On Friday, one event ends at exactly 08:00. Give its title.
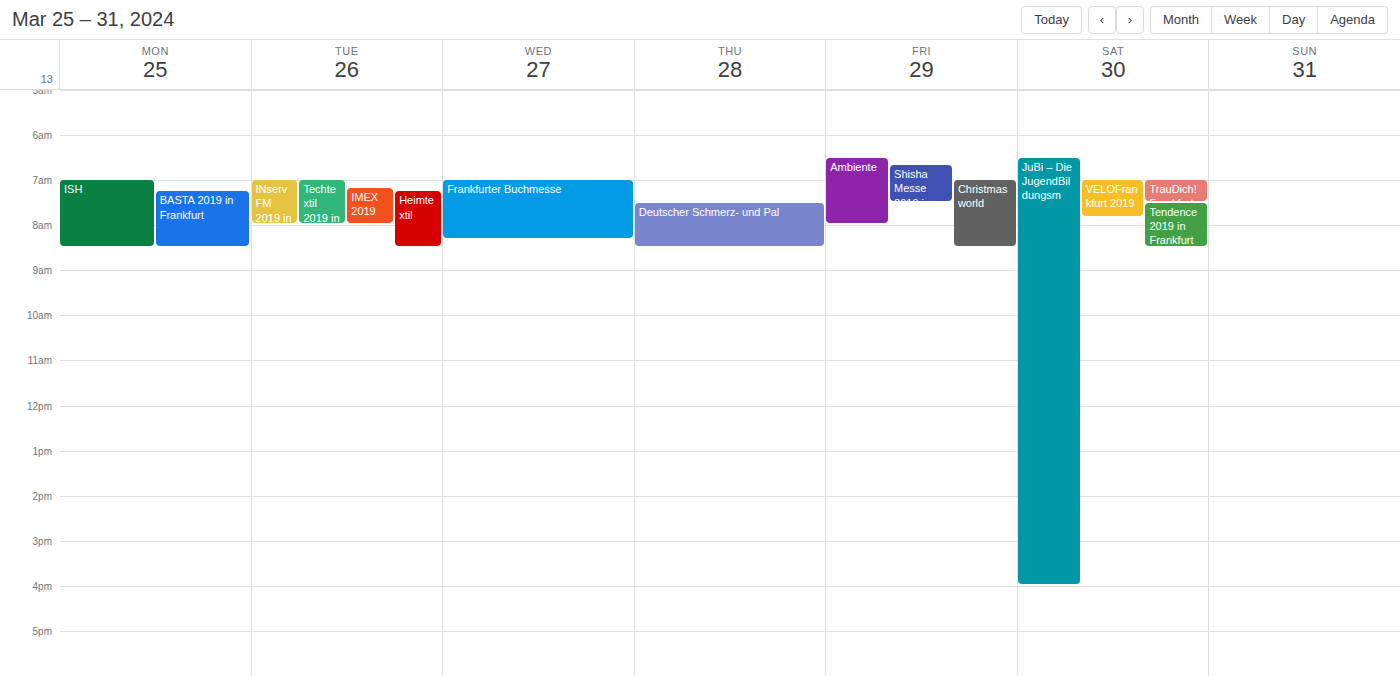
"Ambiente"